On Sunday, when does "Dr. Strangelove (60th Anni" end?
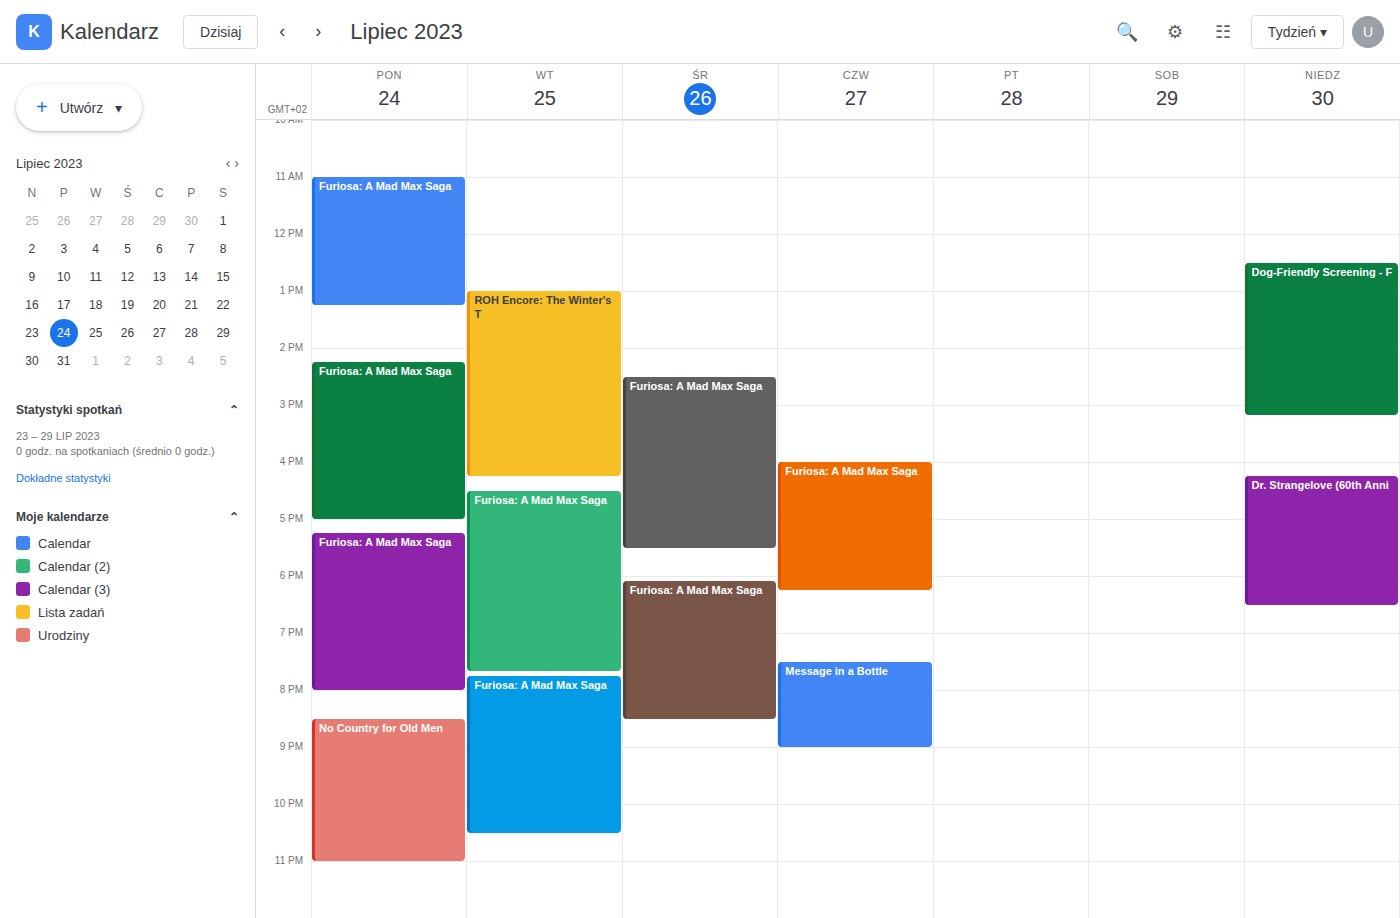
6:30 PM